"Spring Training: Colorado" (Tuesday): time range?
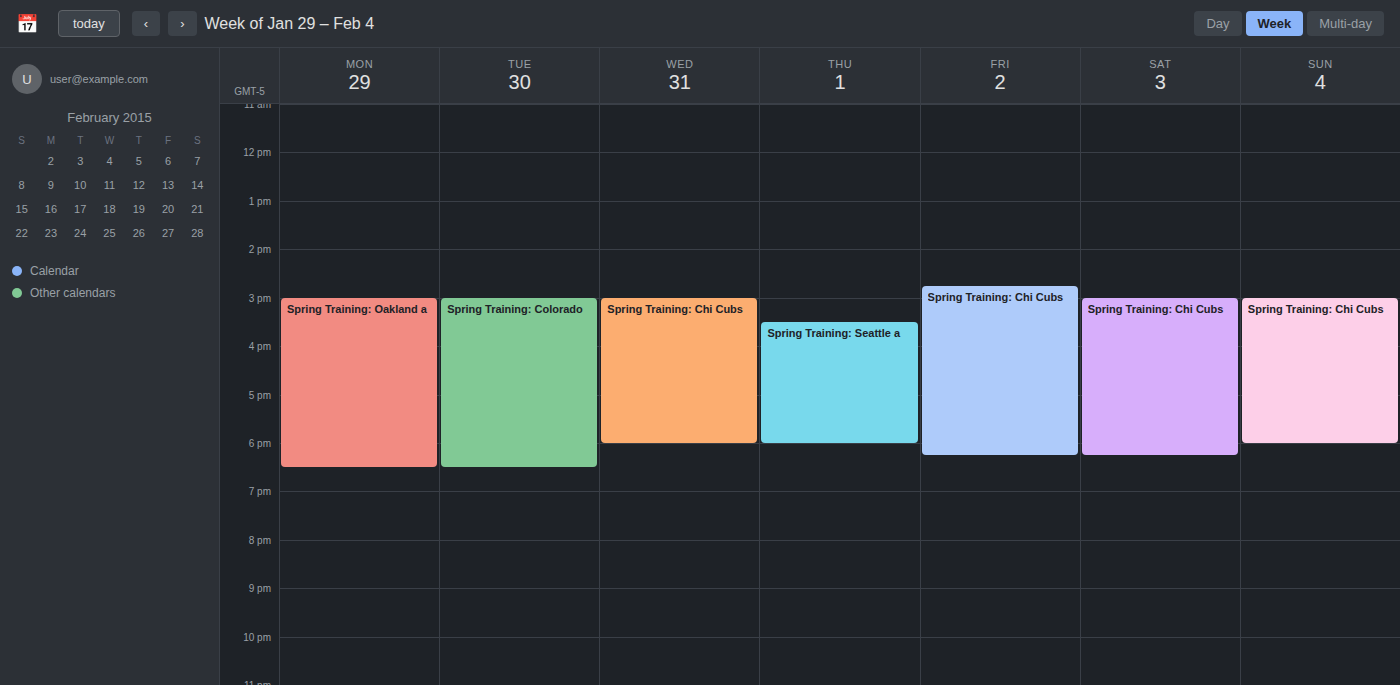
3:00 PM to 6:30 PM